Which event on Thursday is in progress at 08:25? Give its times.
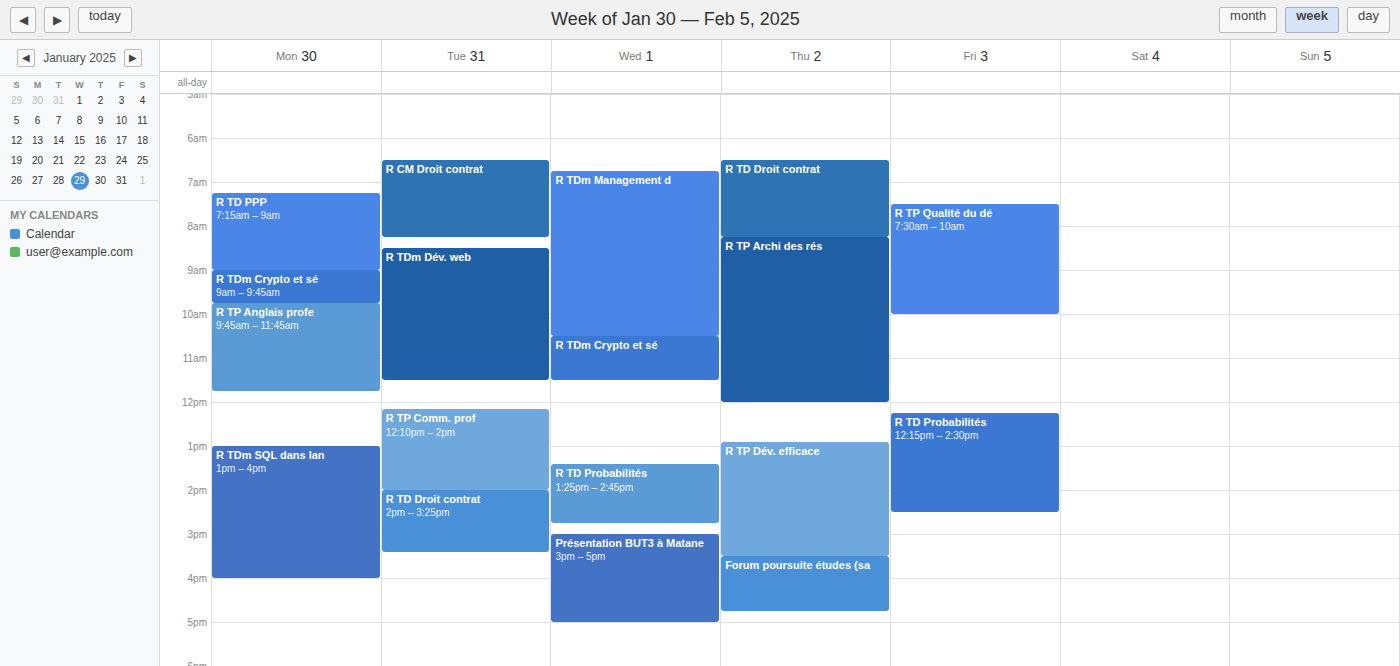
"R TP Archi des rés", 08:15 to 12:00